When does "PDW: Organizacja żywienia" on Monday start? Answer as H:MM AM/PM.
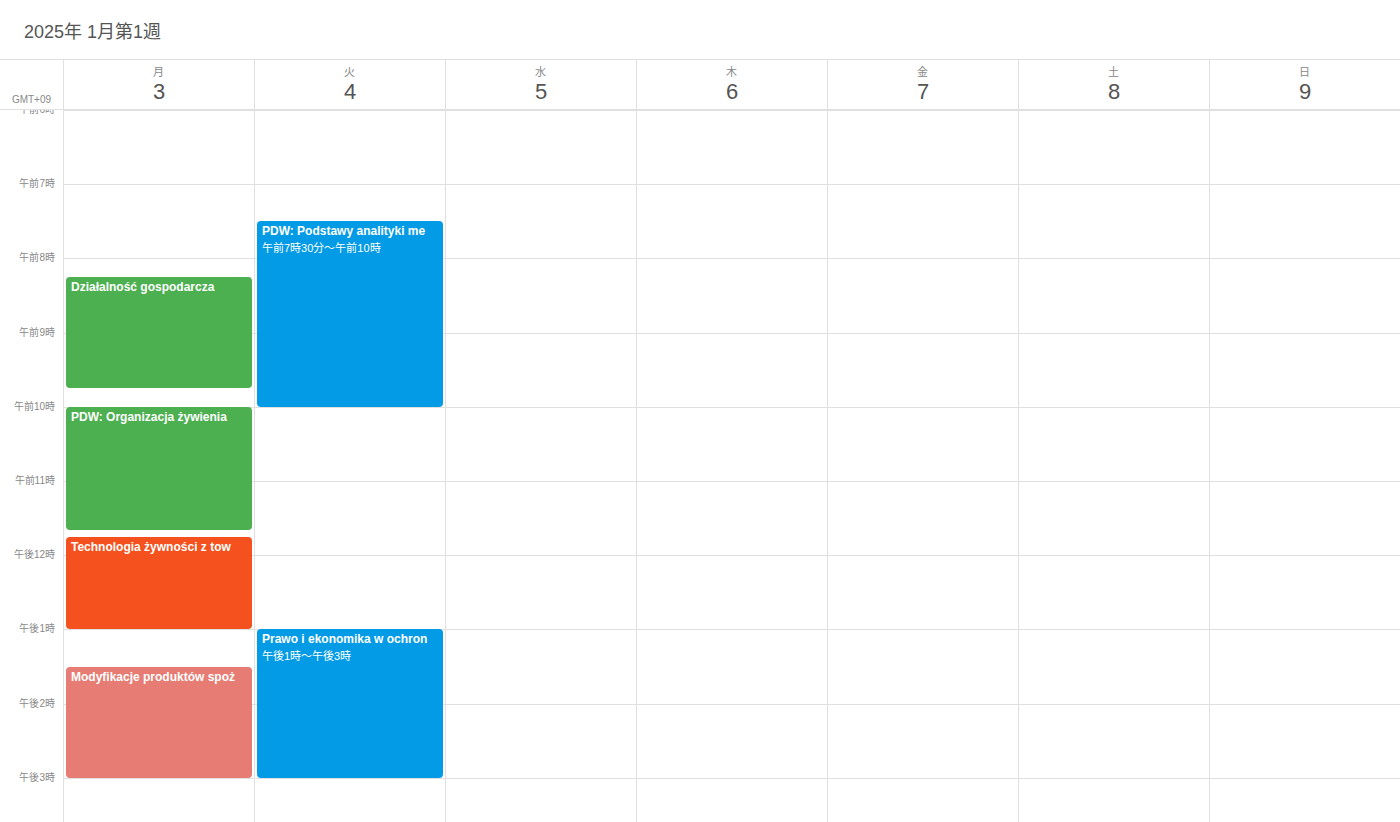
10:00 AM